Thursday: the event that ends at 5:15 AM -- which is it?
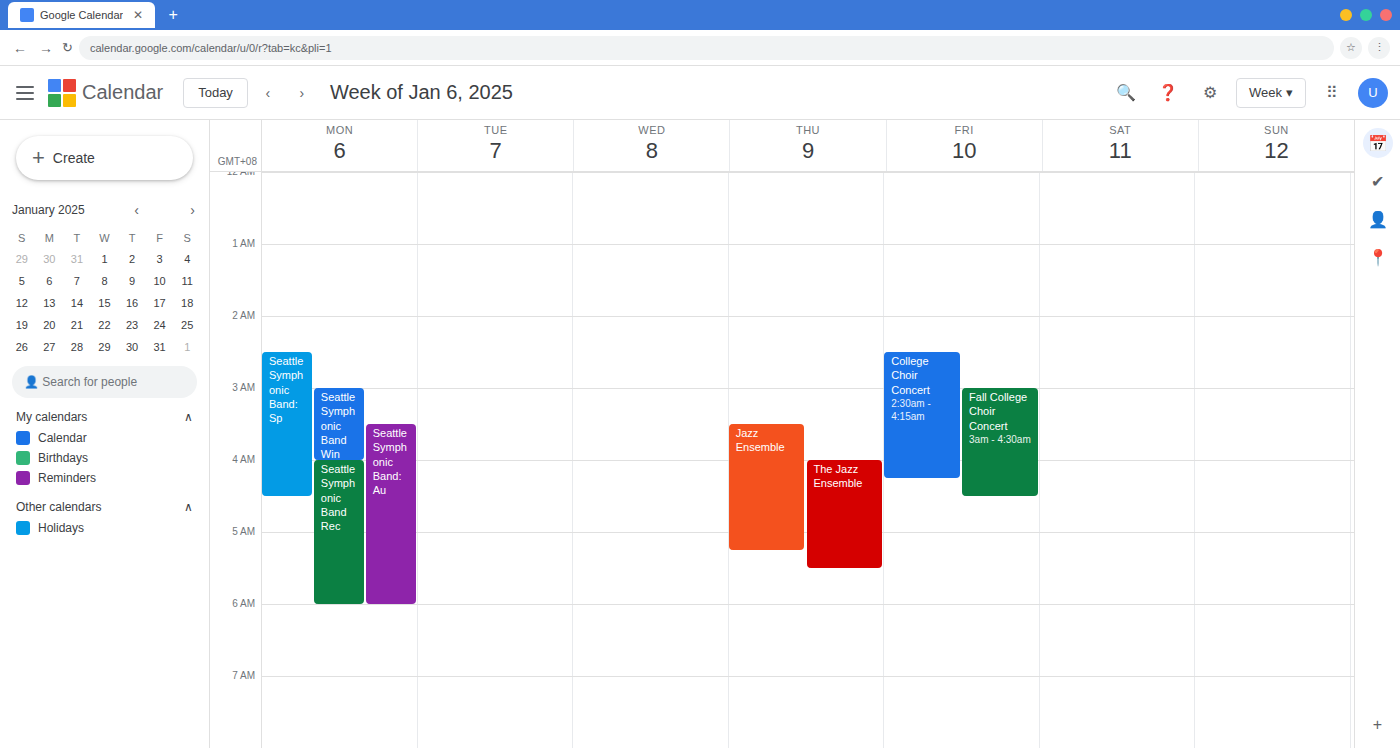
"Jazz Ensemble"